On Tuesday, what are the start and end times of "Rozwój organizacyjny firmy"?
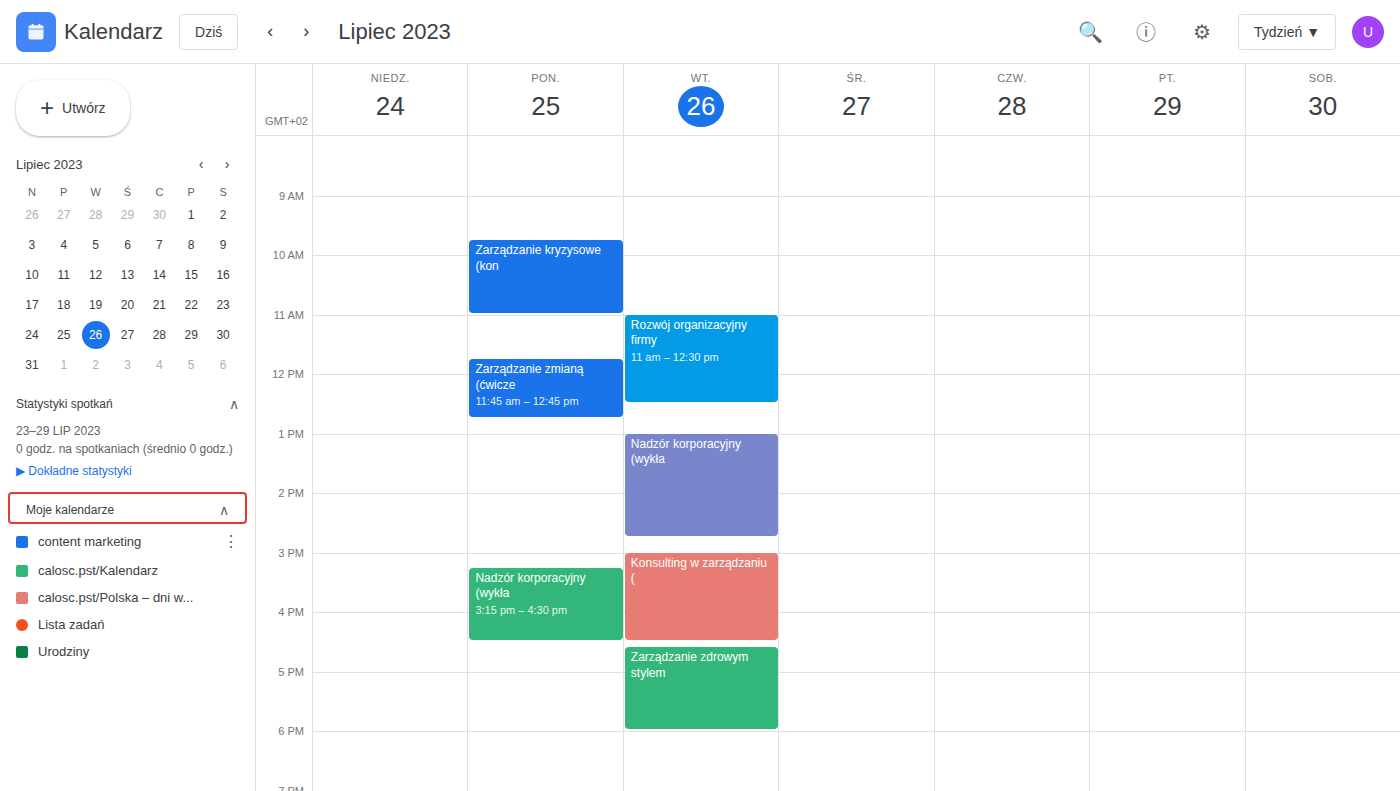
11:00 AM to 12:30 PM